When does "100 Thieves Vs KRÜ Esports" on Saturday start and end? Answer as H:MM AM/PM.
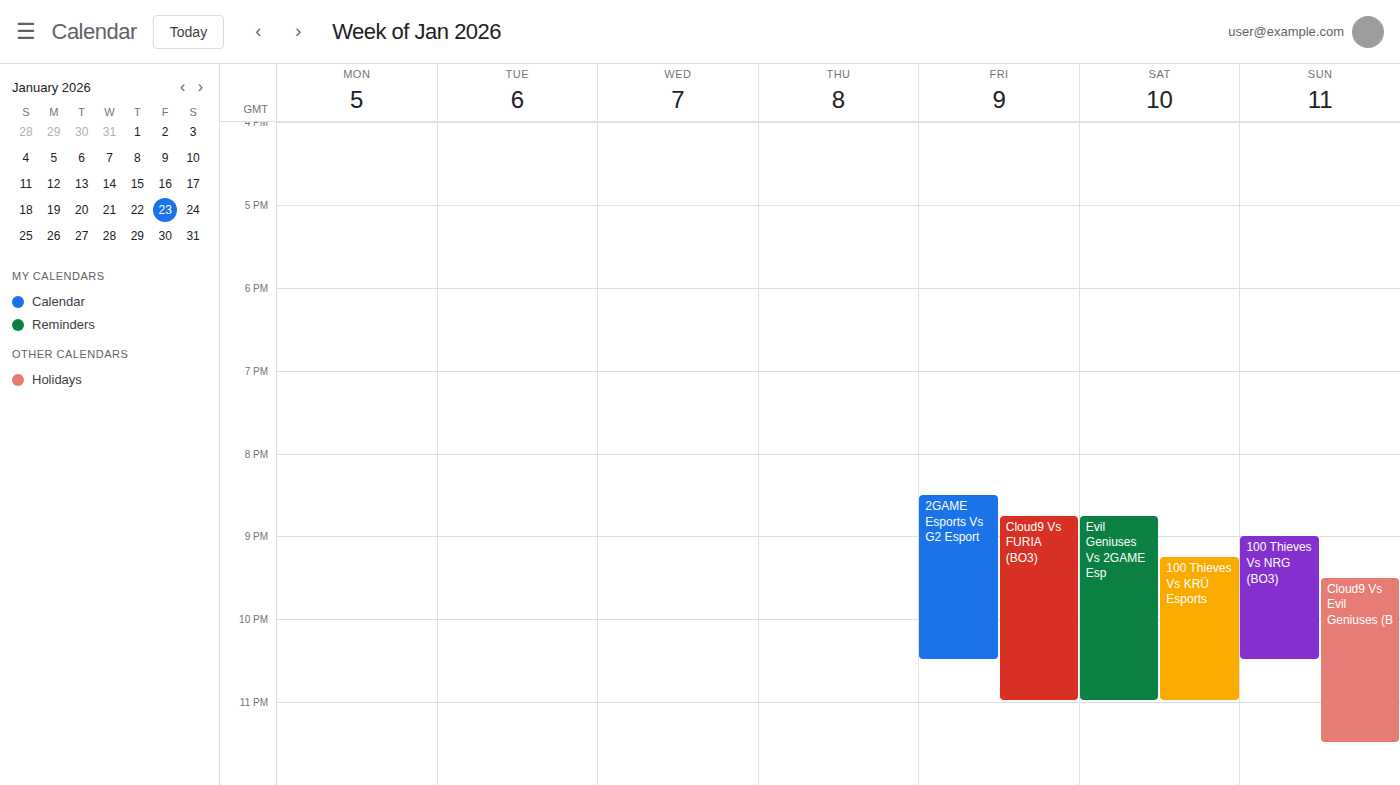
9:15 PM to 11:00 PM